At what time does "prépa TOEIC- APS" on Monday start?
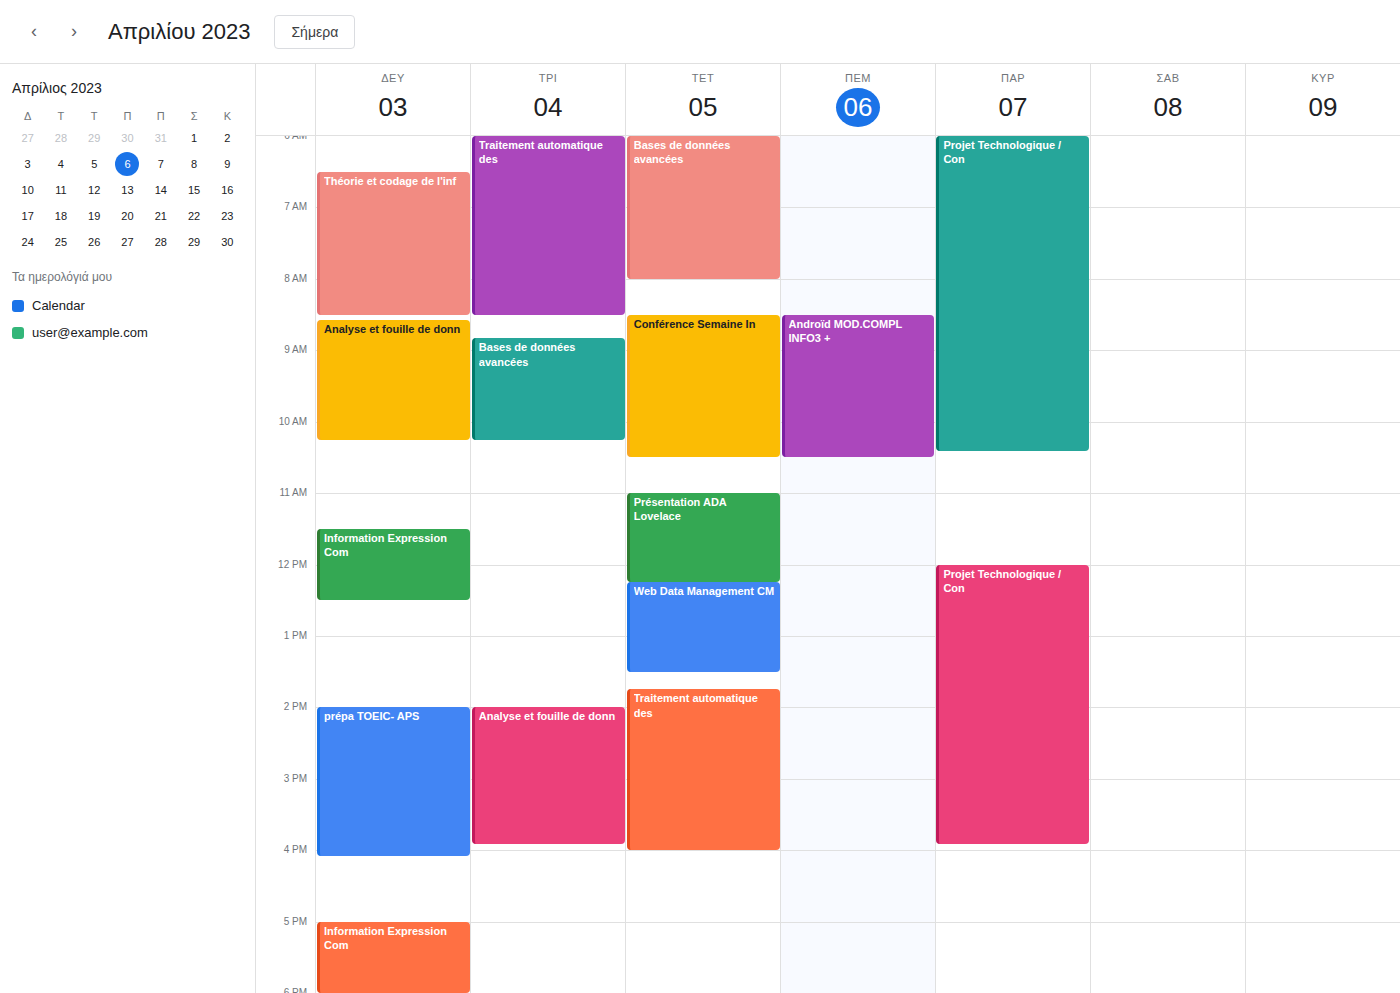
2:00 PM